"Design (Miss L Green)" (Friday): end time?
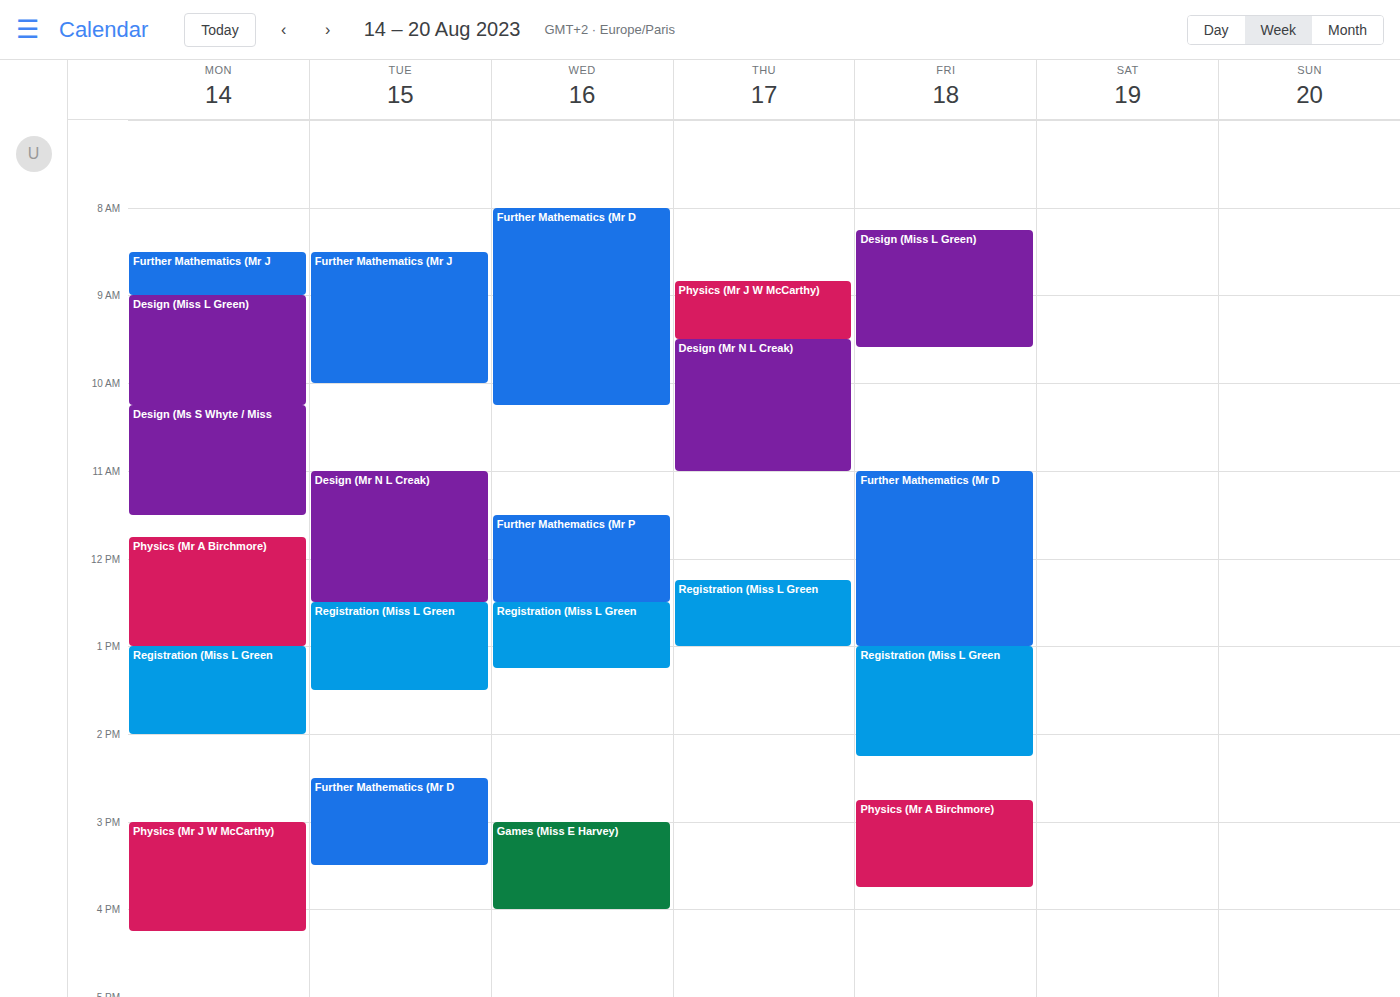
9:35 AM